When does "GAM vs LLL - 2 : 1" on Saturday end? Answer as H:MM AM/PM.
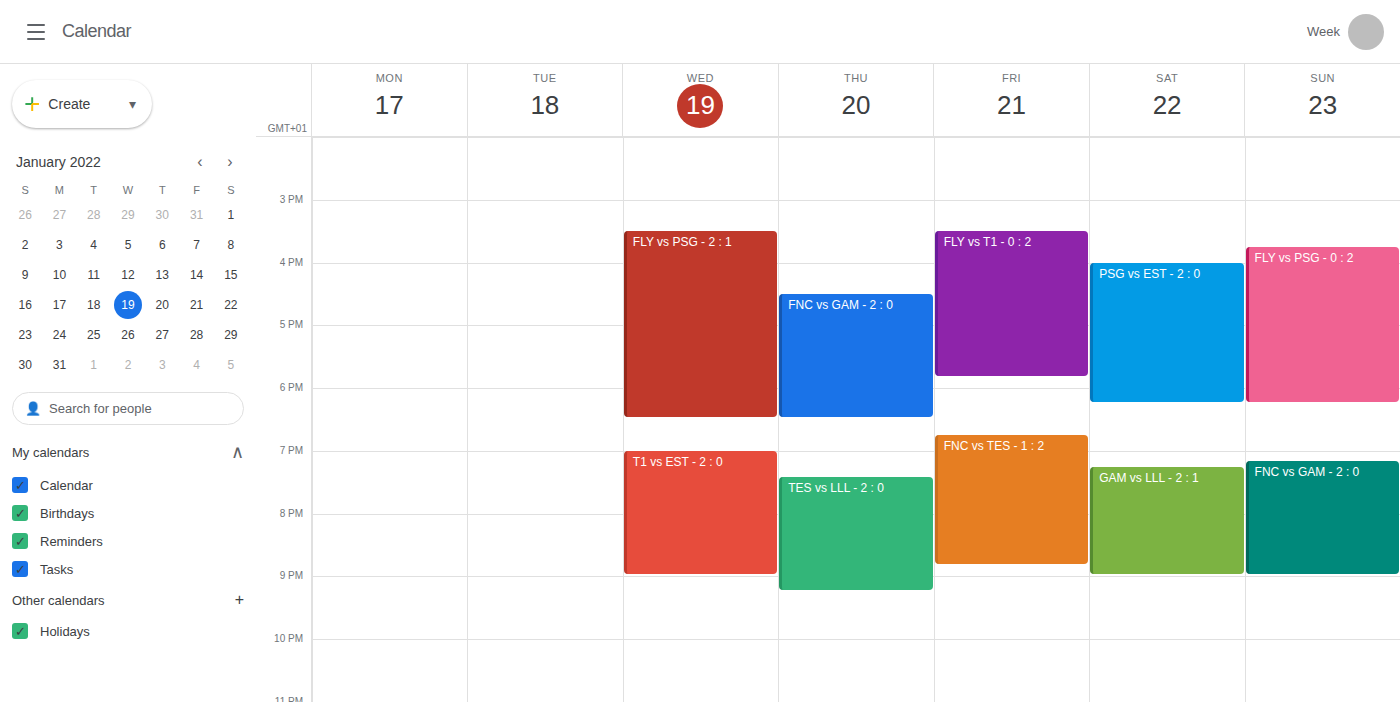
9:00 PM